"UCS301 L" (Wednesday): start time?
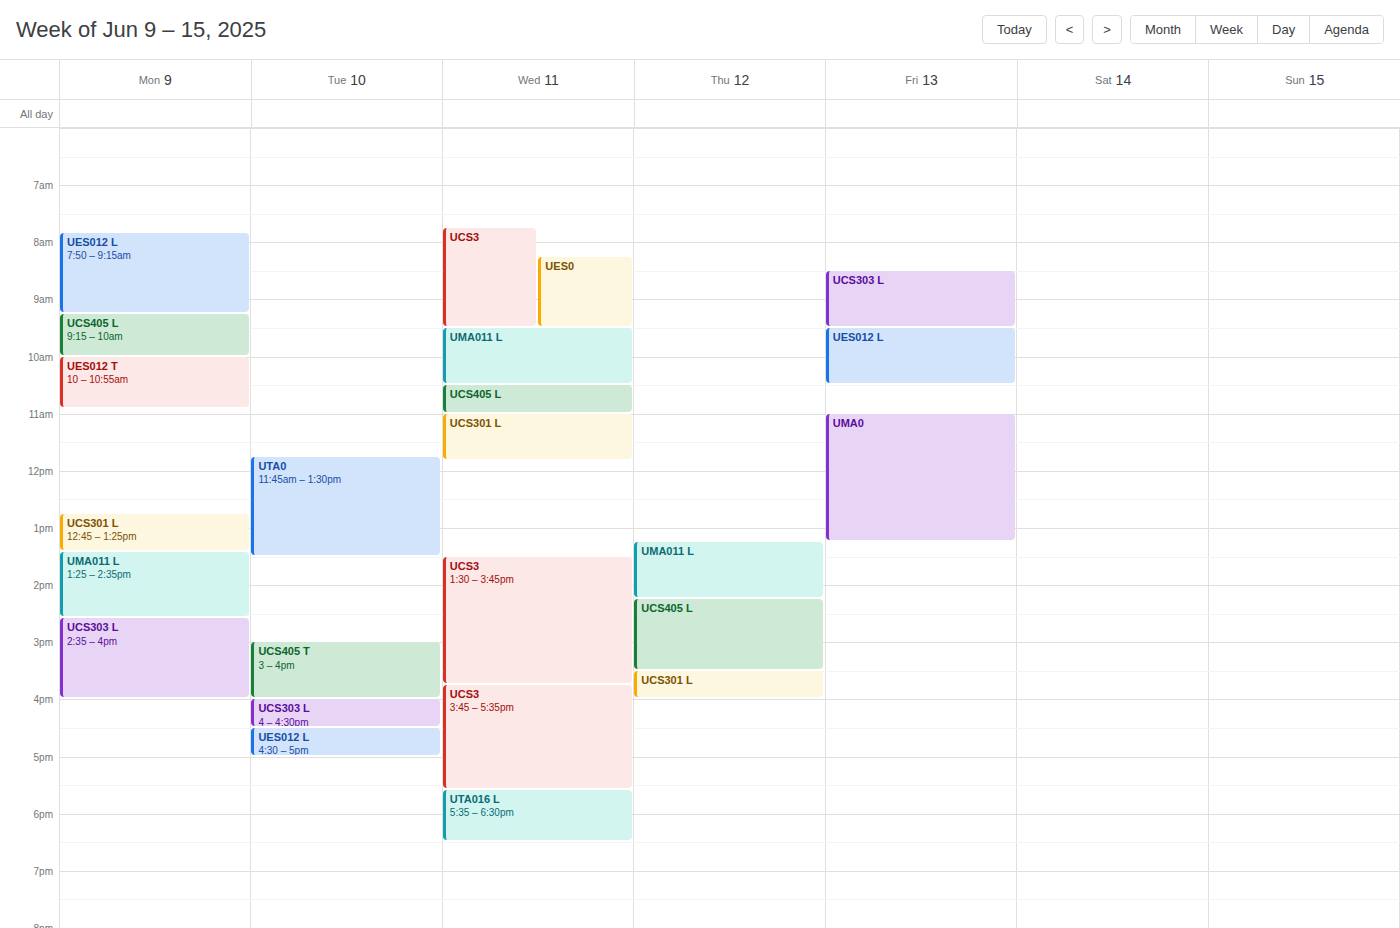
11:00 AM